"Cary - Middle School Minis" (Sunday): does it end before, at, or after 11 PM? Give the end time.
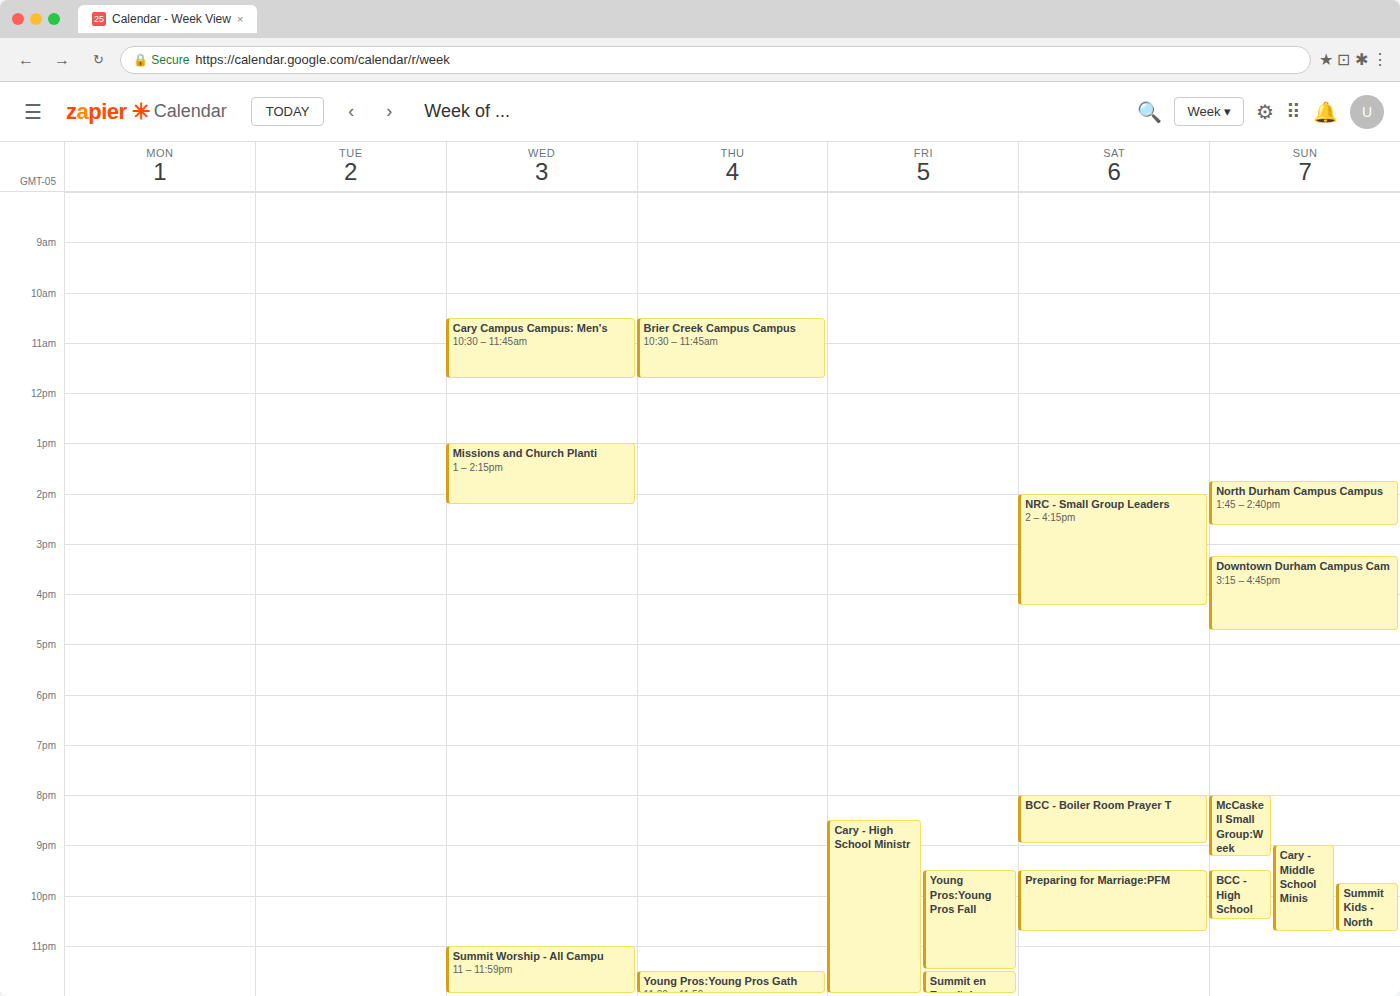
10:45 PM -- before 11 PM, 15 minutes above the 11 PM line.